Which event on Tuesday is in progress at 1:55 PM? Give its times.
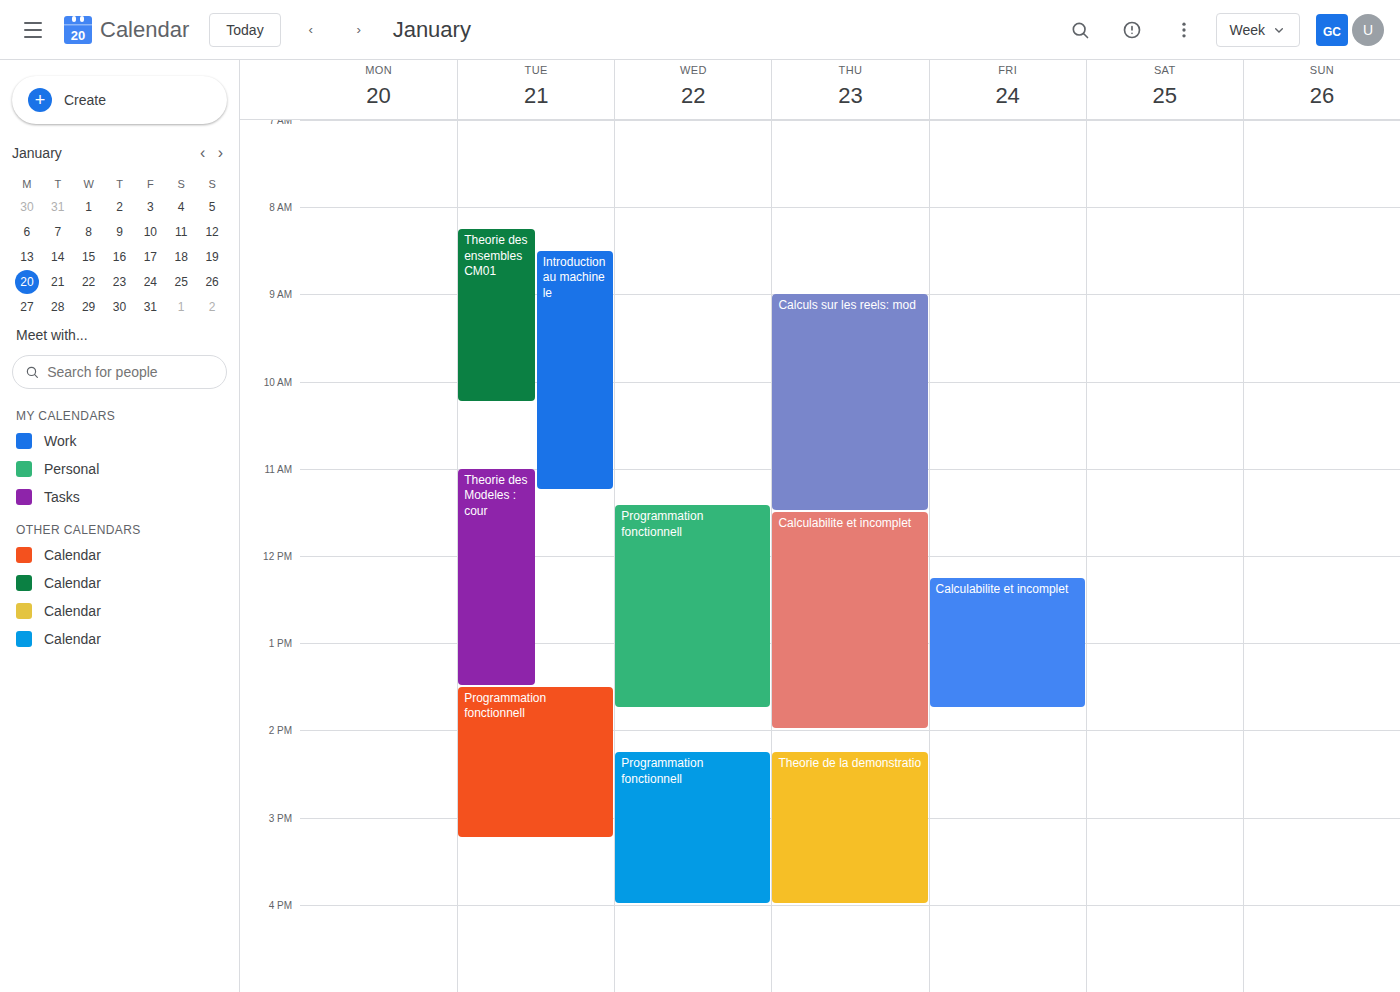
"Programmation fonctionnell", 1:30 PM to 3:15 PM